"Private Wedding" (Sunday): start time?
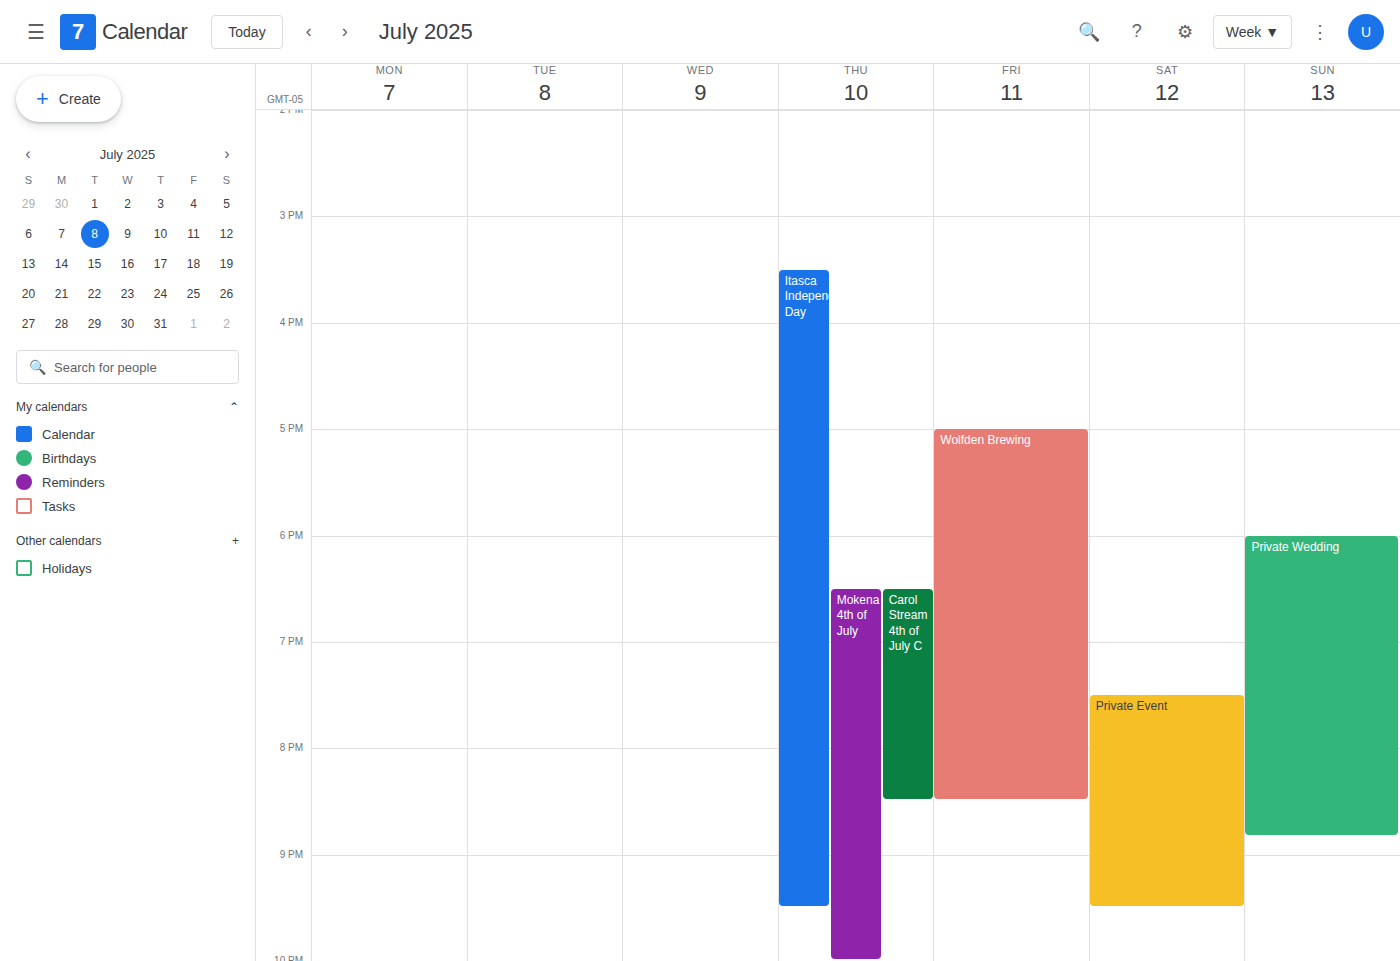
6:00 PM